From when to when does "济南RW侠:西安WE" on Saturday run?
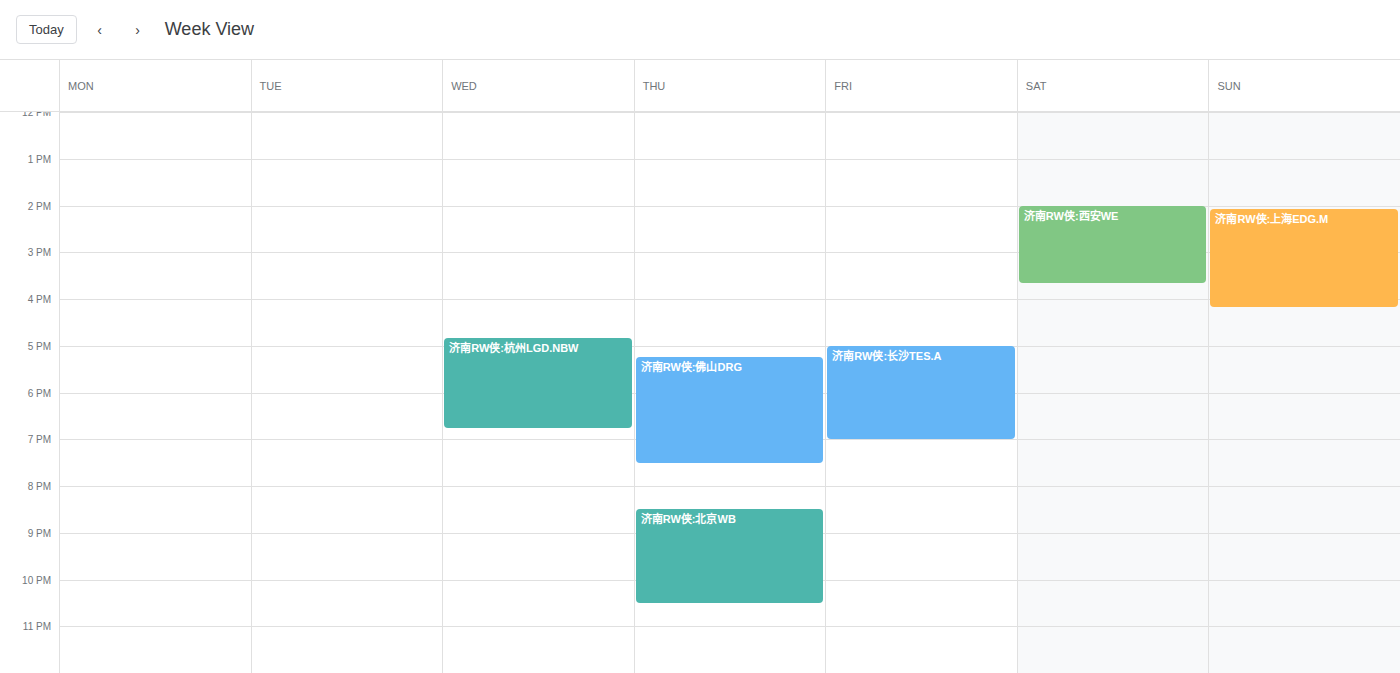
14:00 to 15:40